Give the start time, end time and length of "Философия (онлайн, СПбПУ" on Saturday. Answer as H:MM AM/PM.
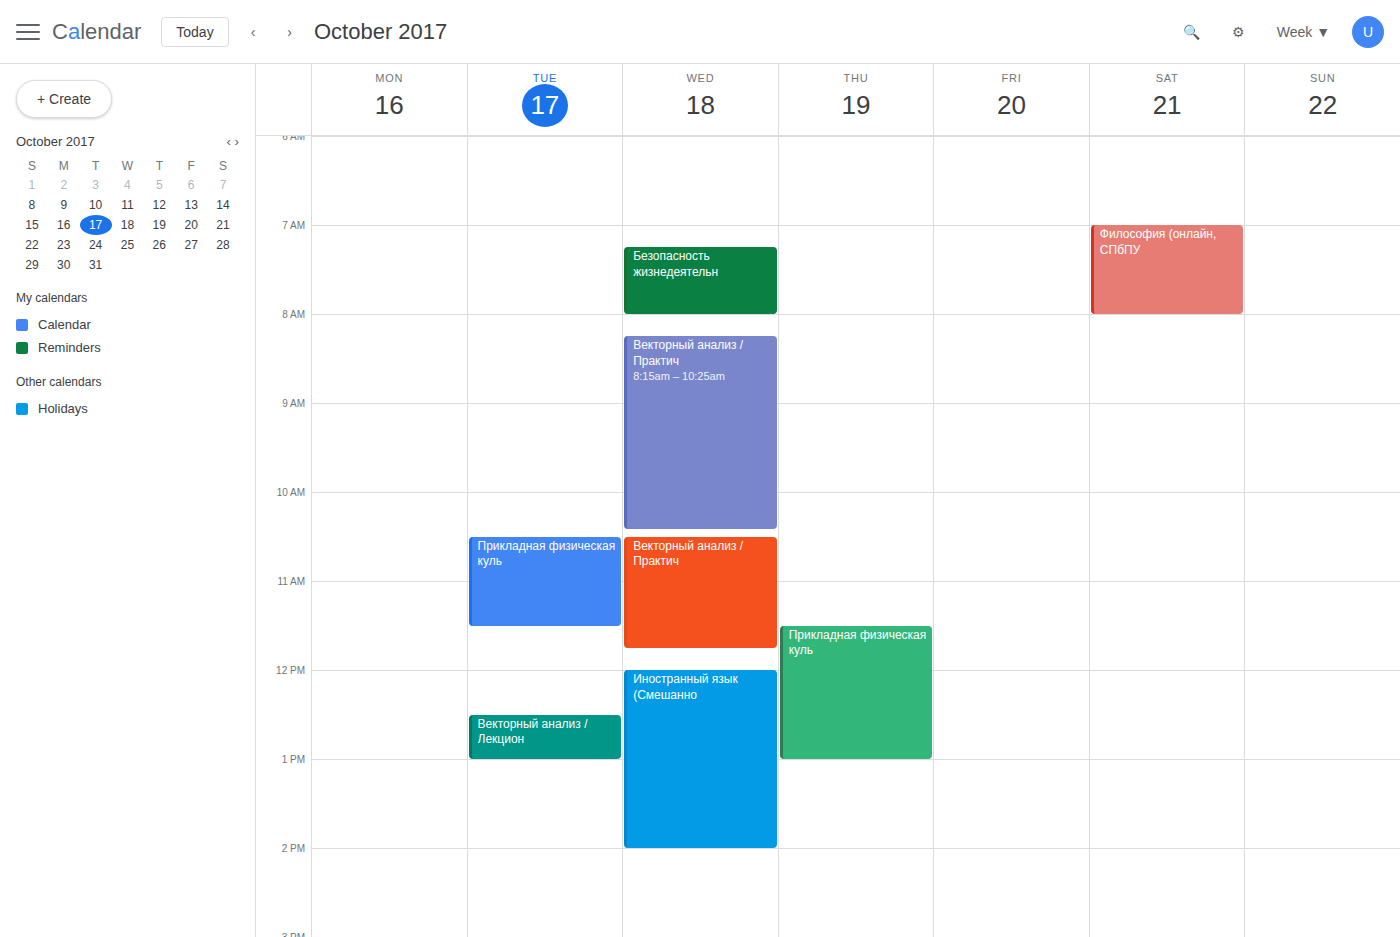
7:00 AM to 8:00 AM, 1 hour